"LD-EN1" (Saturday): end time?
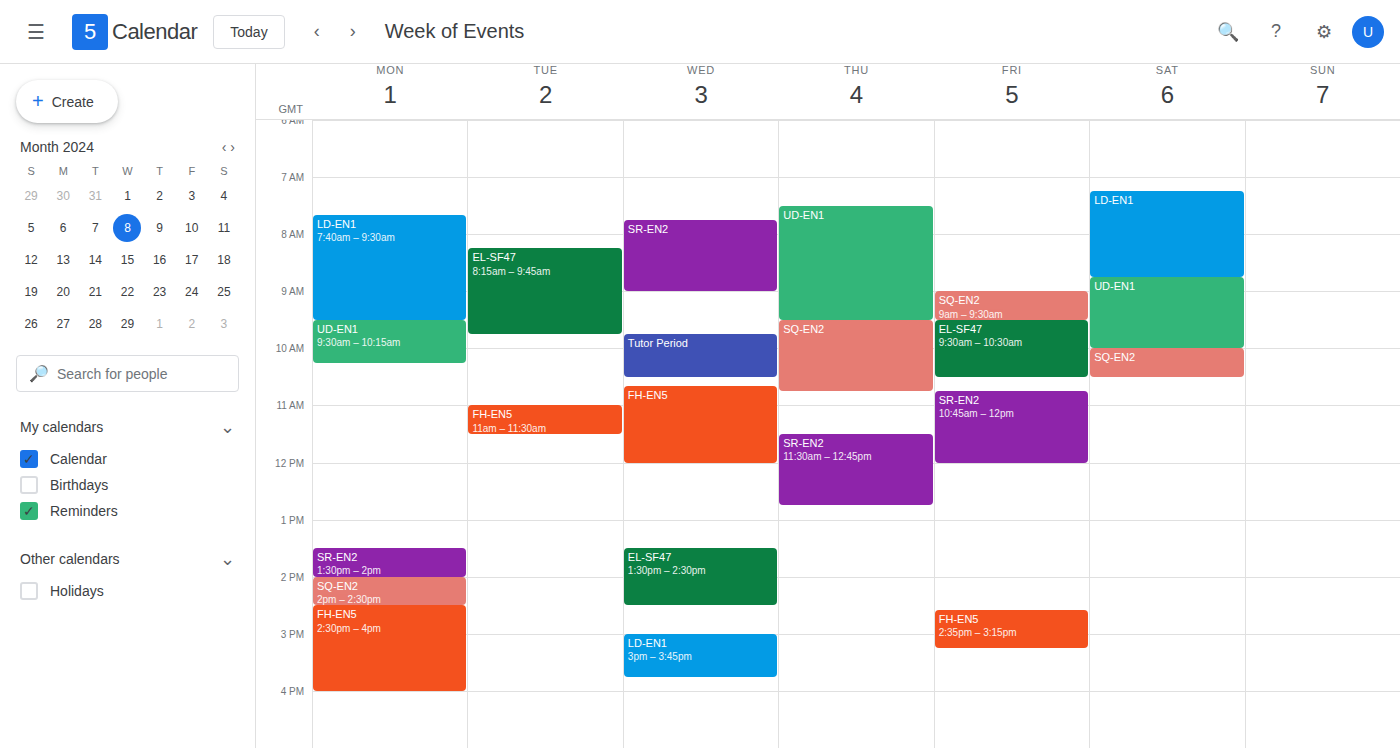
8:45 AM